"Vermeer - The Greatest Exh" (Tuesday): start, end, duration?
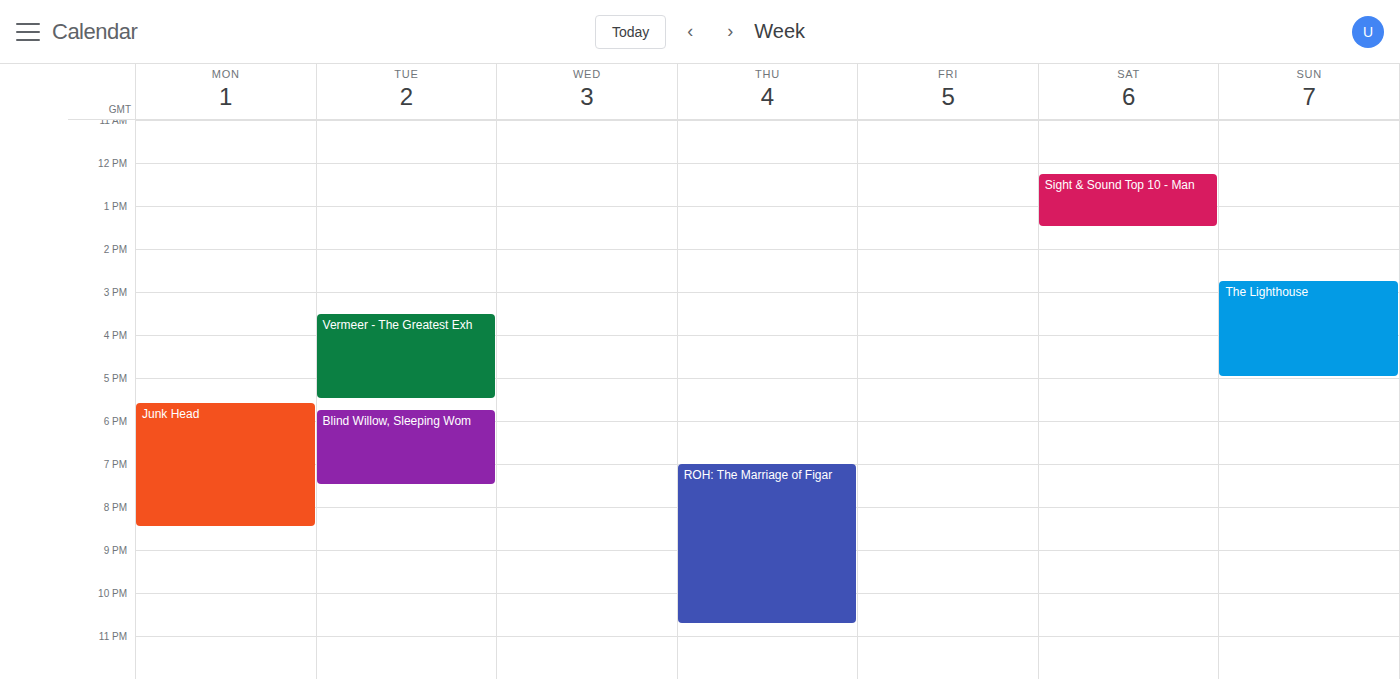
3:30 PM to 5:30 PM, 2 hours